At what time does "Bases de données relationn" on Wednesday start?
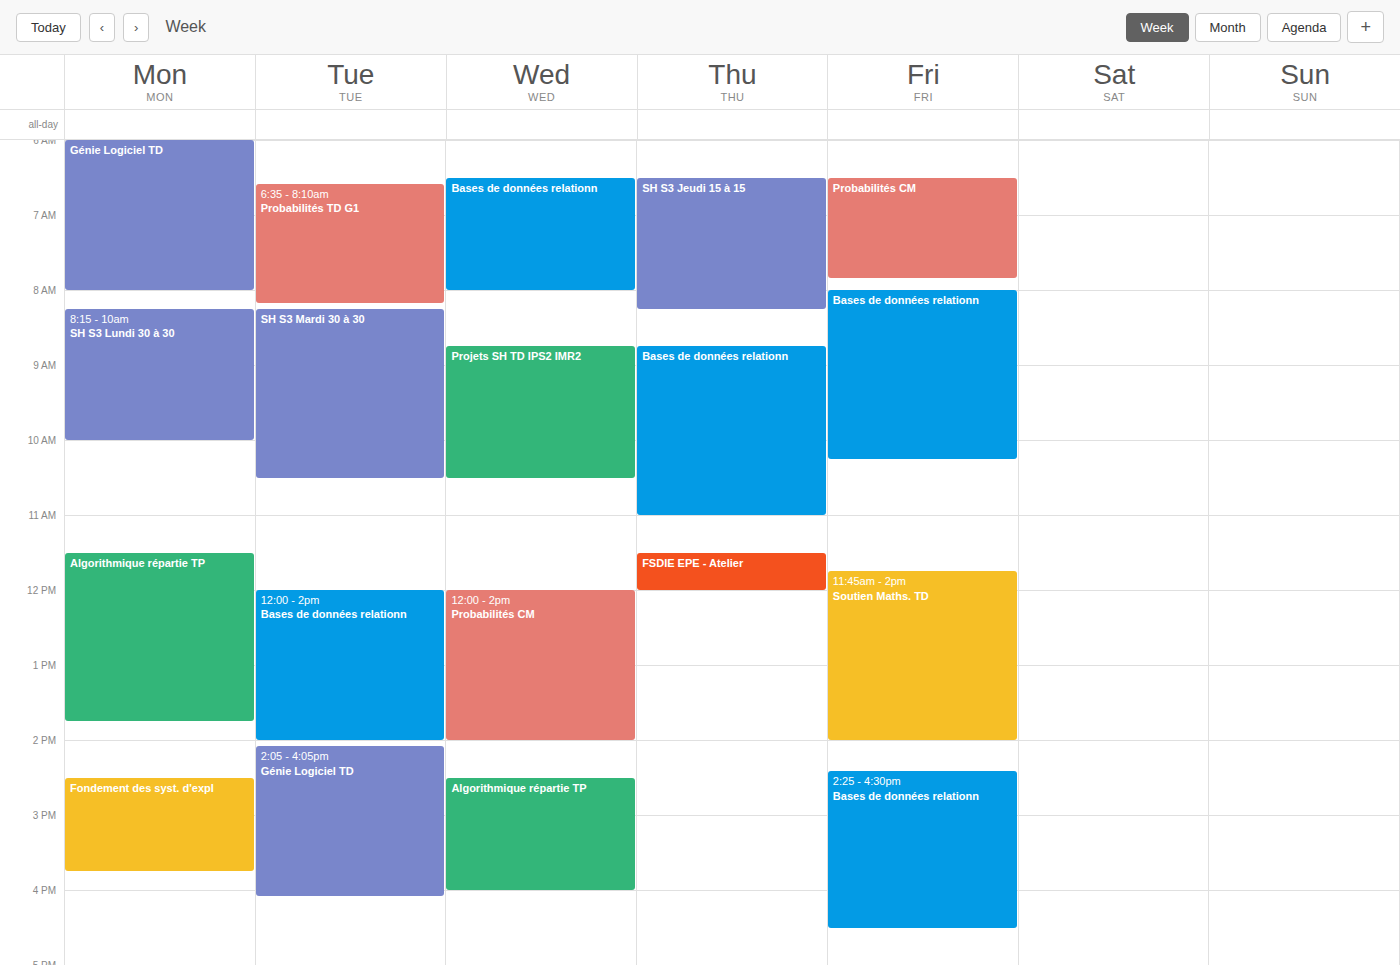
6:30 AM